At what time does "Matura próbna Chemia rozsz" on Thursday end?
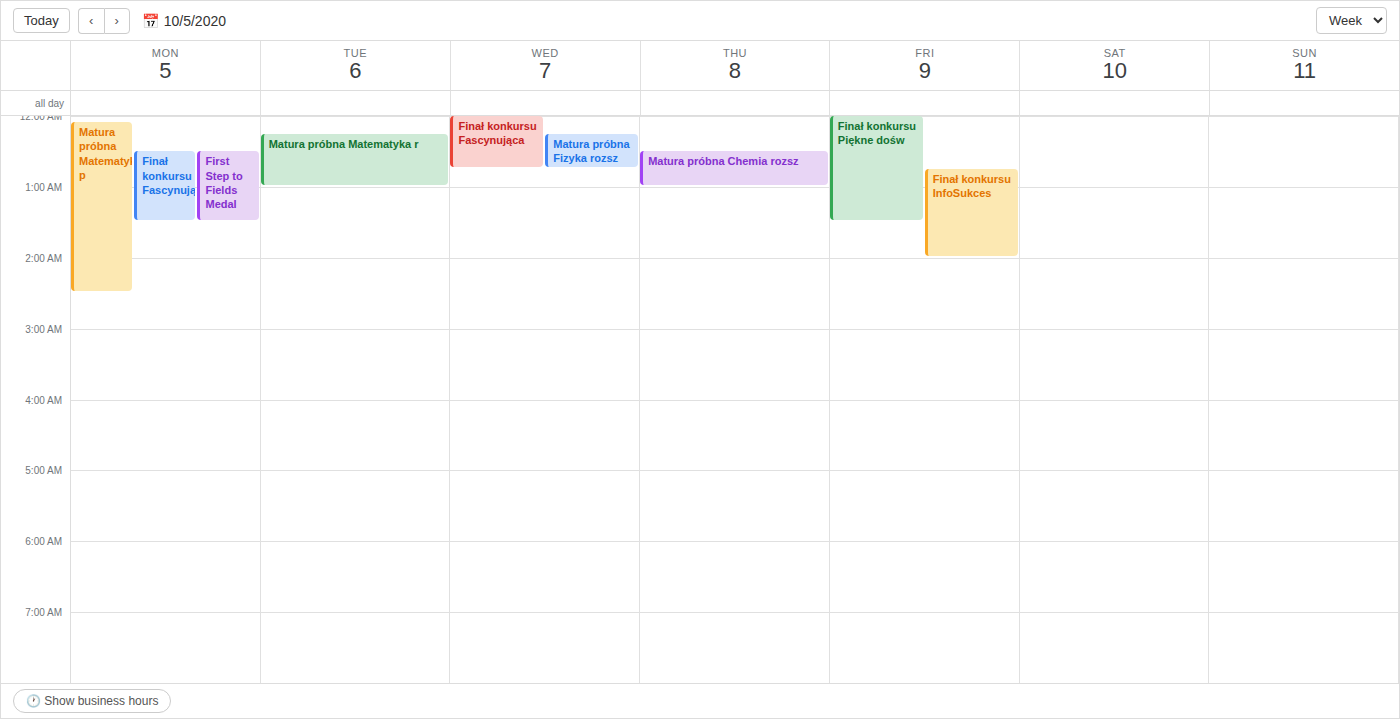
1:00 AM